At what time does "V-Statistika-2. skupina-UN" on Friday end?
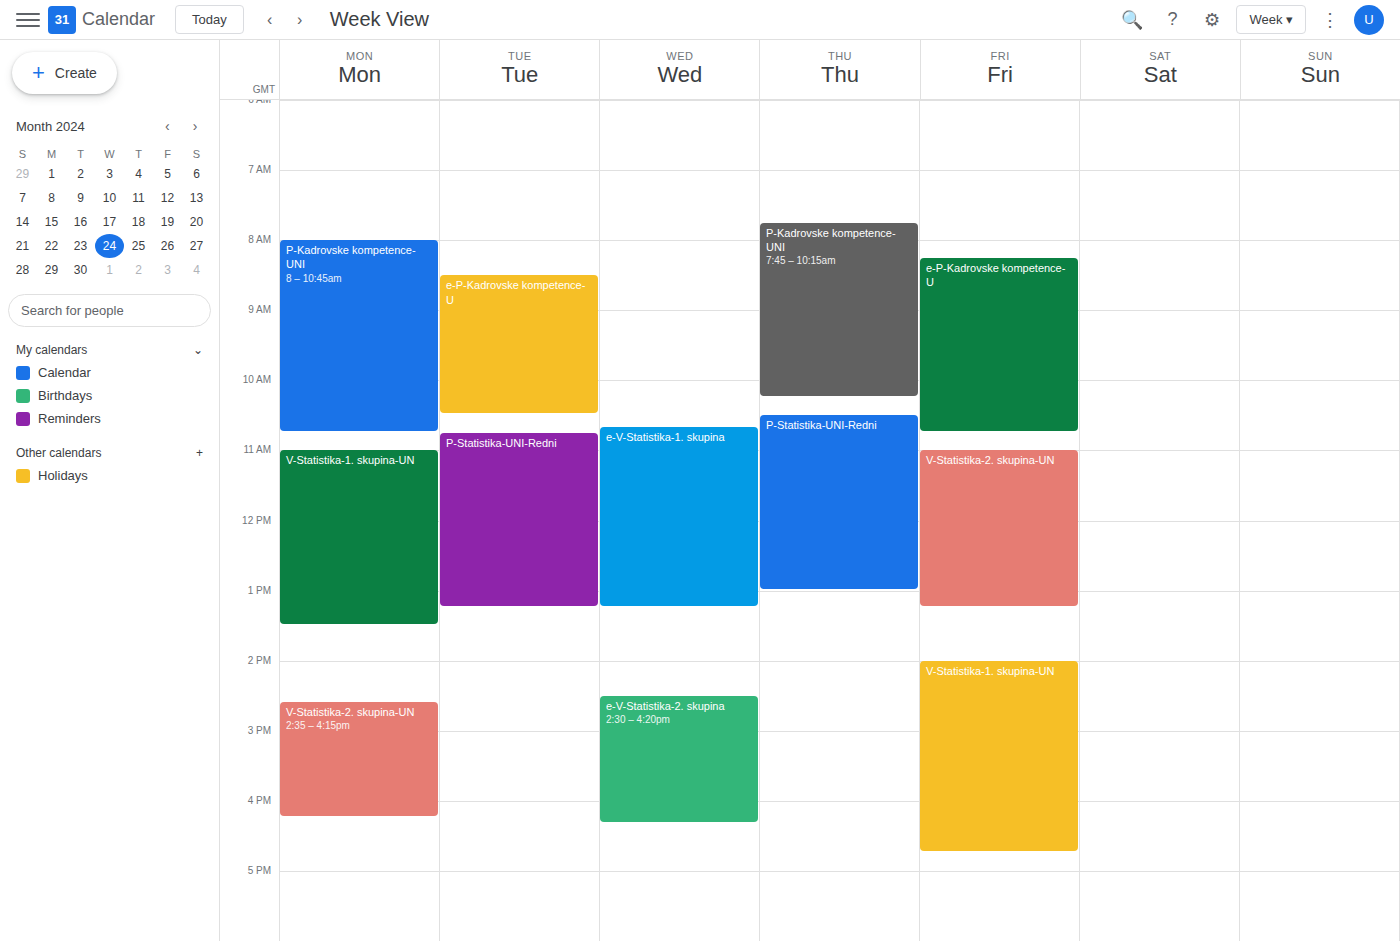
13:15